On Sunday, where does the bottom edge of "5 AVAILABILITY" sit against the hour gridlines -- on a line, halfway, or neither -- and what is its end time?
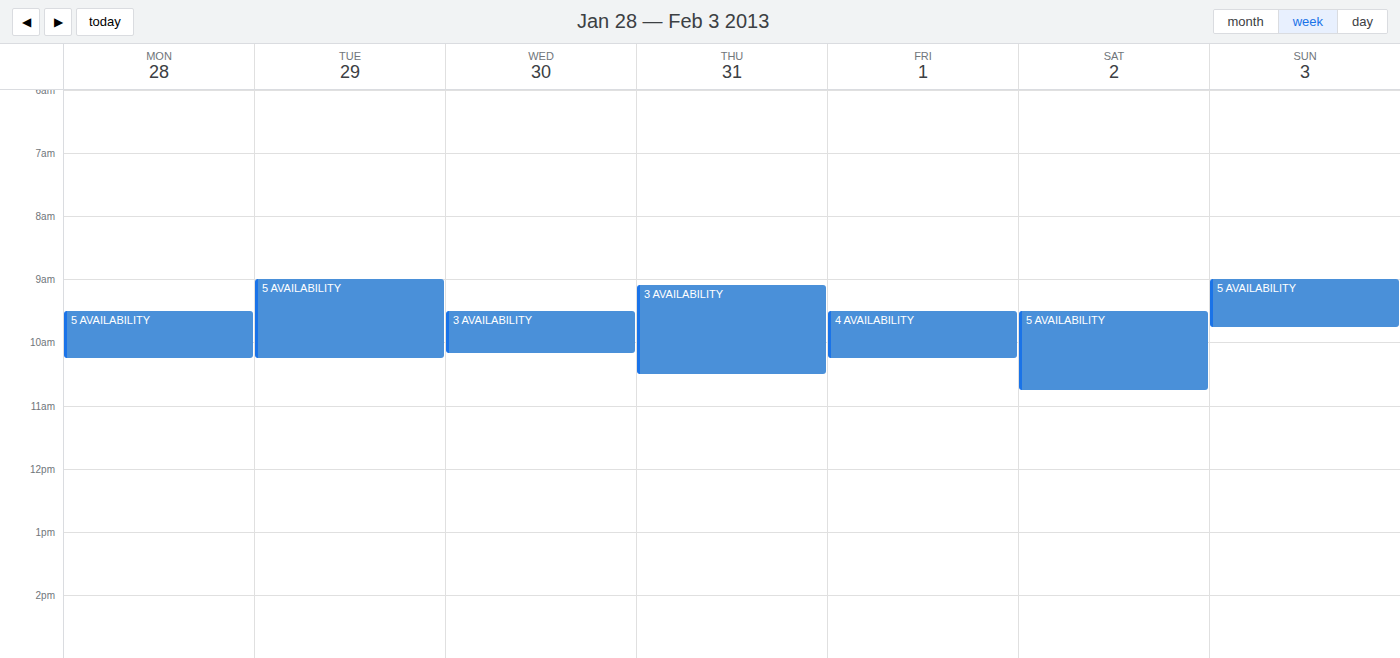
9:45 AM -- neither: three quarters of the way from the 9 AM line to the 10 AM line.